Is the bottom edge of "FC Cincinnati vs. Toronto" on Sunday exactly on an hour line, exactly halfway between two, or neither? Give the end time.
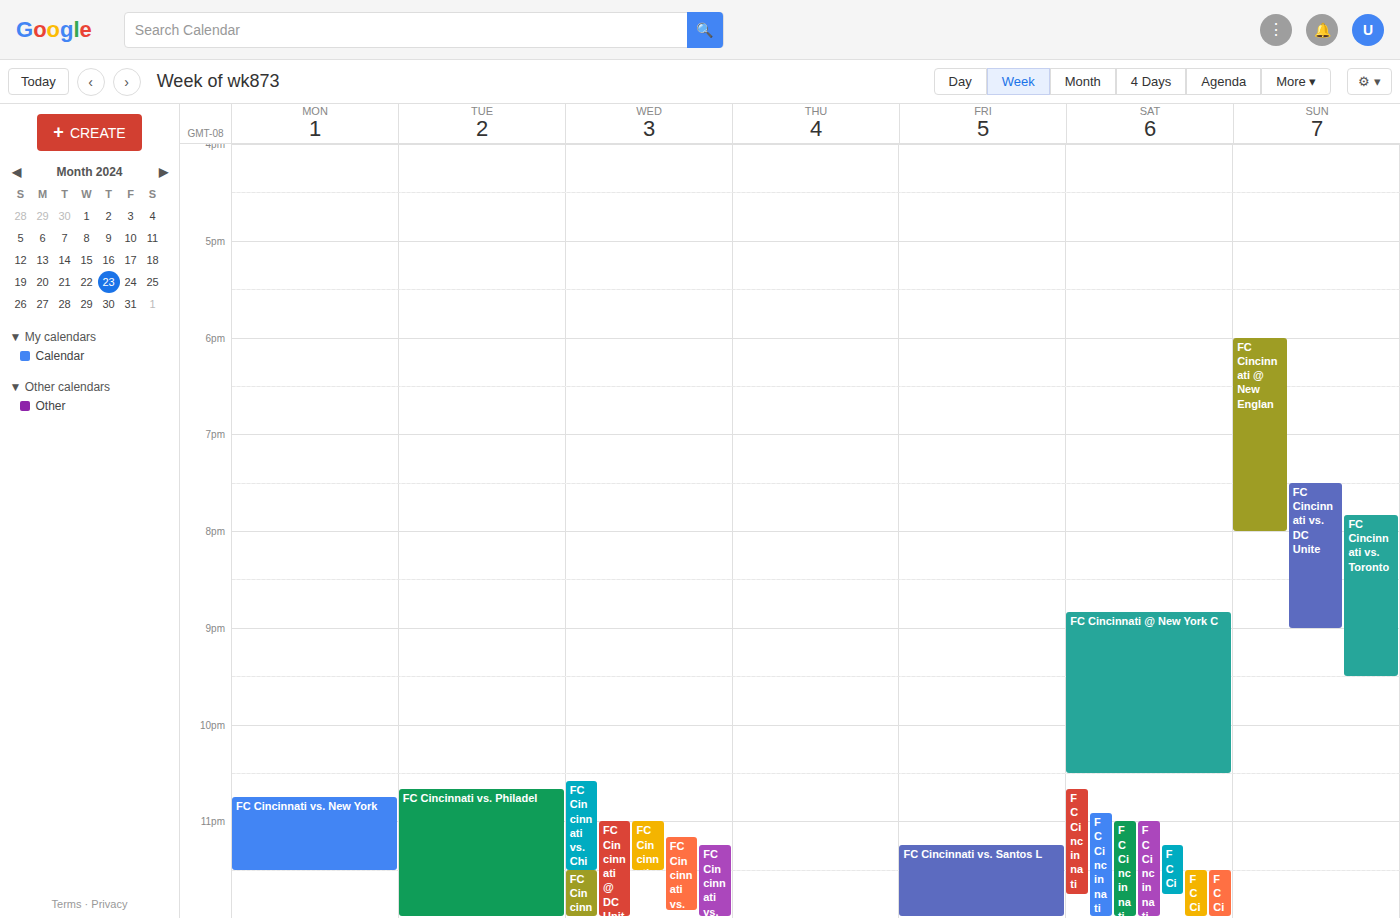
9:30 PM -- halfway between the 9 PM and 10 PM lines.